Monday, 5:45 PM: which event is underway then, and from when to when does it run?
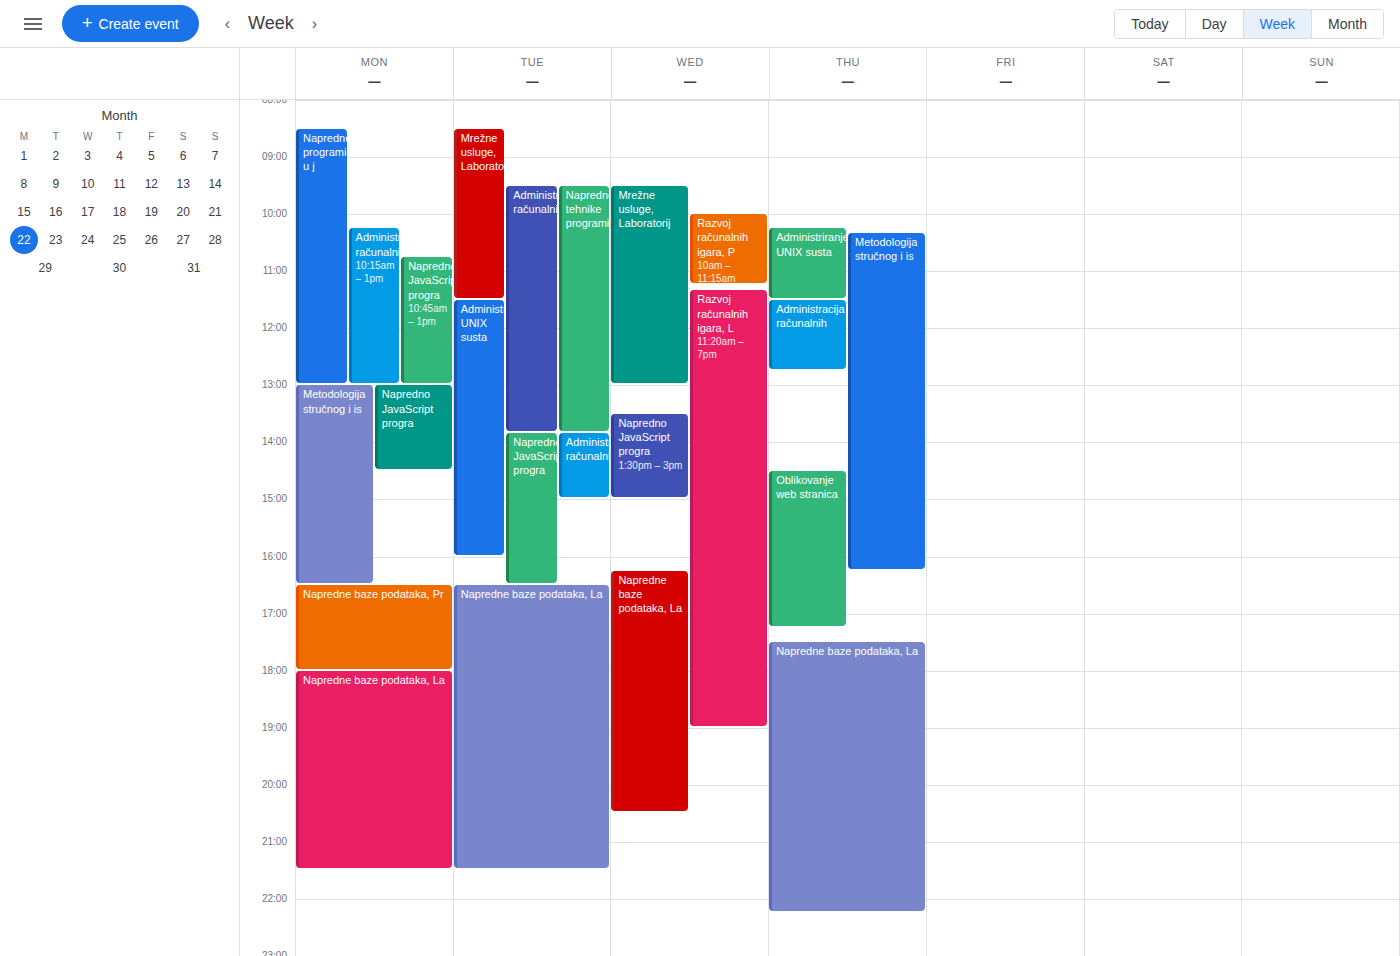
"Napredne baze podataka, Pr", 4:30 PM to 6:00 PM